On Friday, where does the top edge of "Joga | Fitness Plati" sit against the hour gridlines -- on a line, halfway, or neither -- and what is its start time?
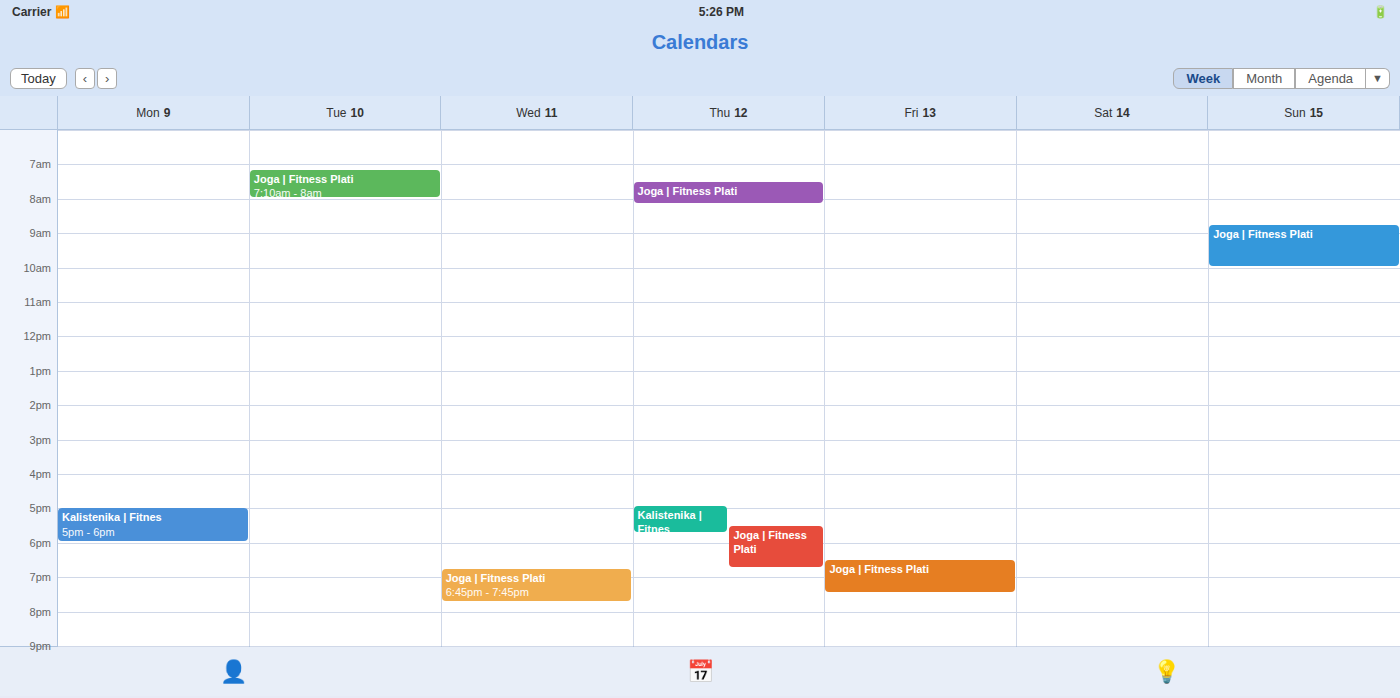
6:30 PM -- halfway between the 6 PM and 7 PM lines.